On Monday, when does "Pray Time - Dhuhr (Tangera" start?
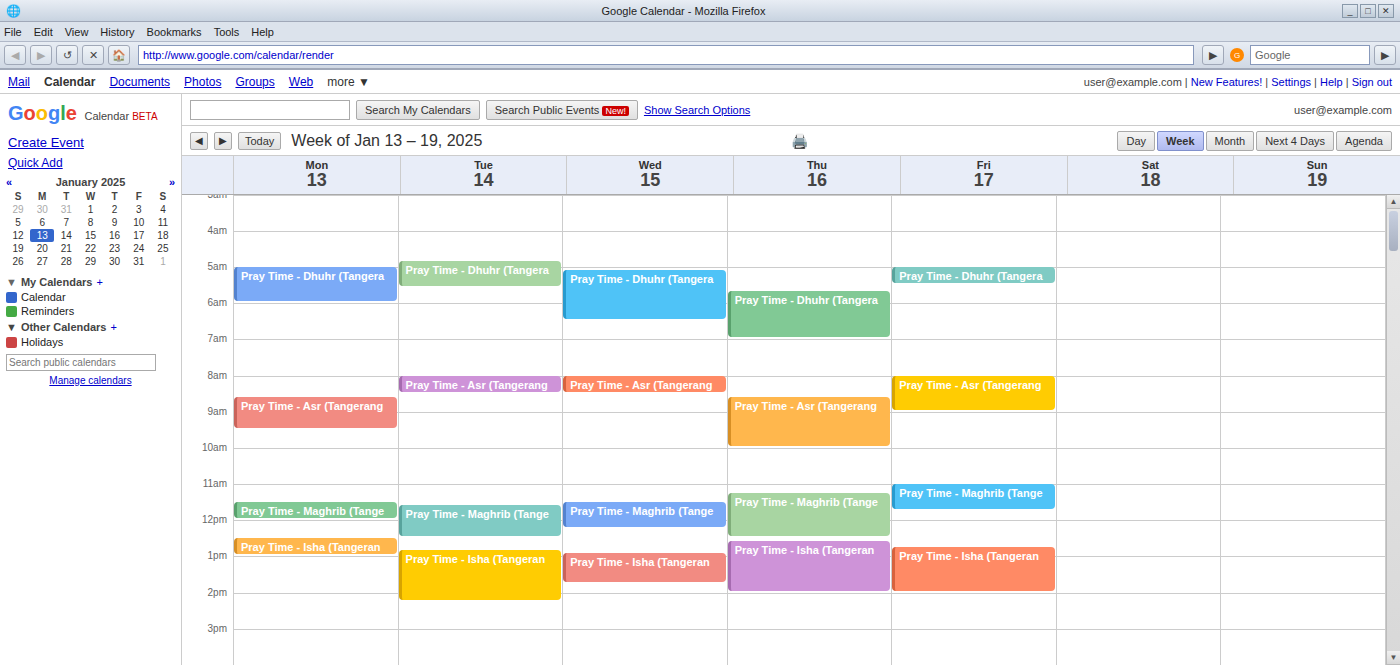
5:00 AM